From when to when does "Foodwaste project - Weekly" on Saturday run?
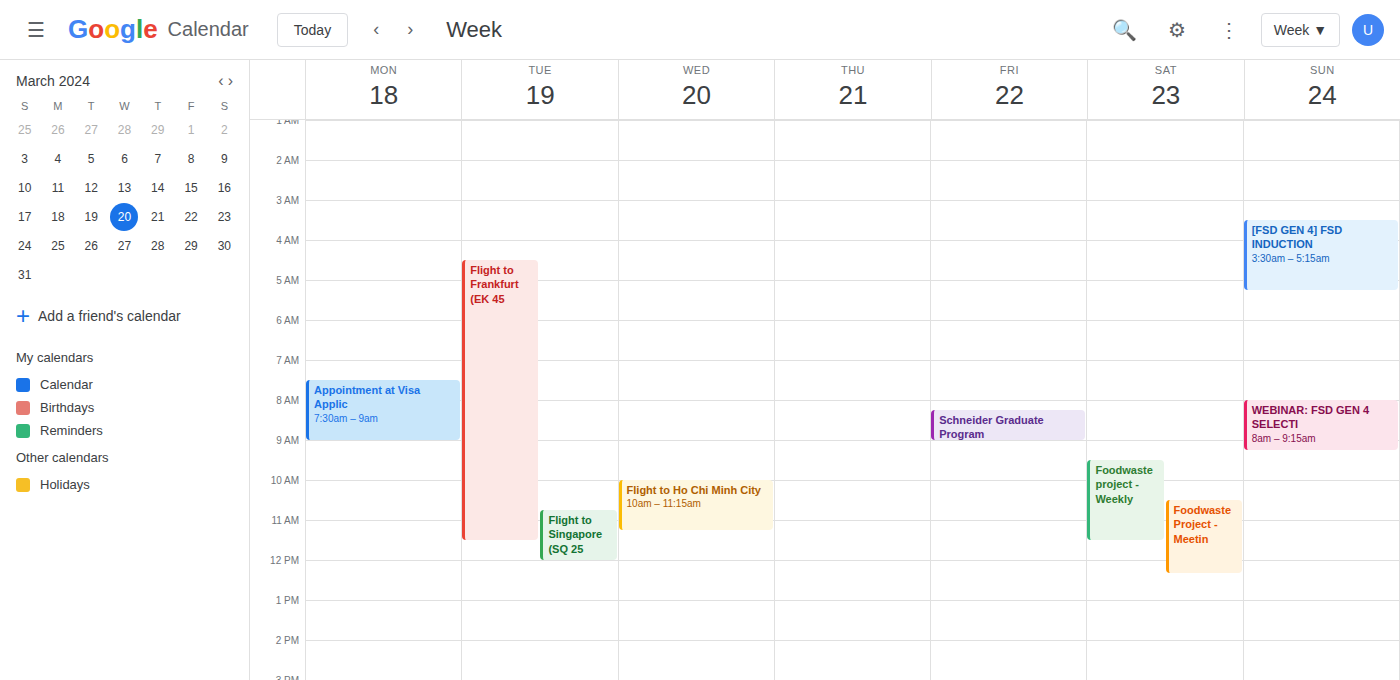
9:30 AM to 11:30 AM